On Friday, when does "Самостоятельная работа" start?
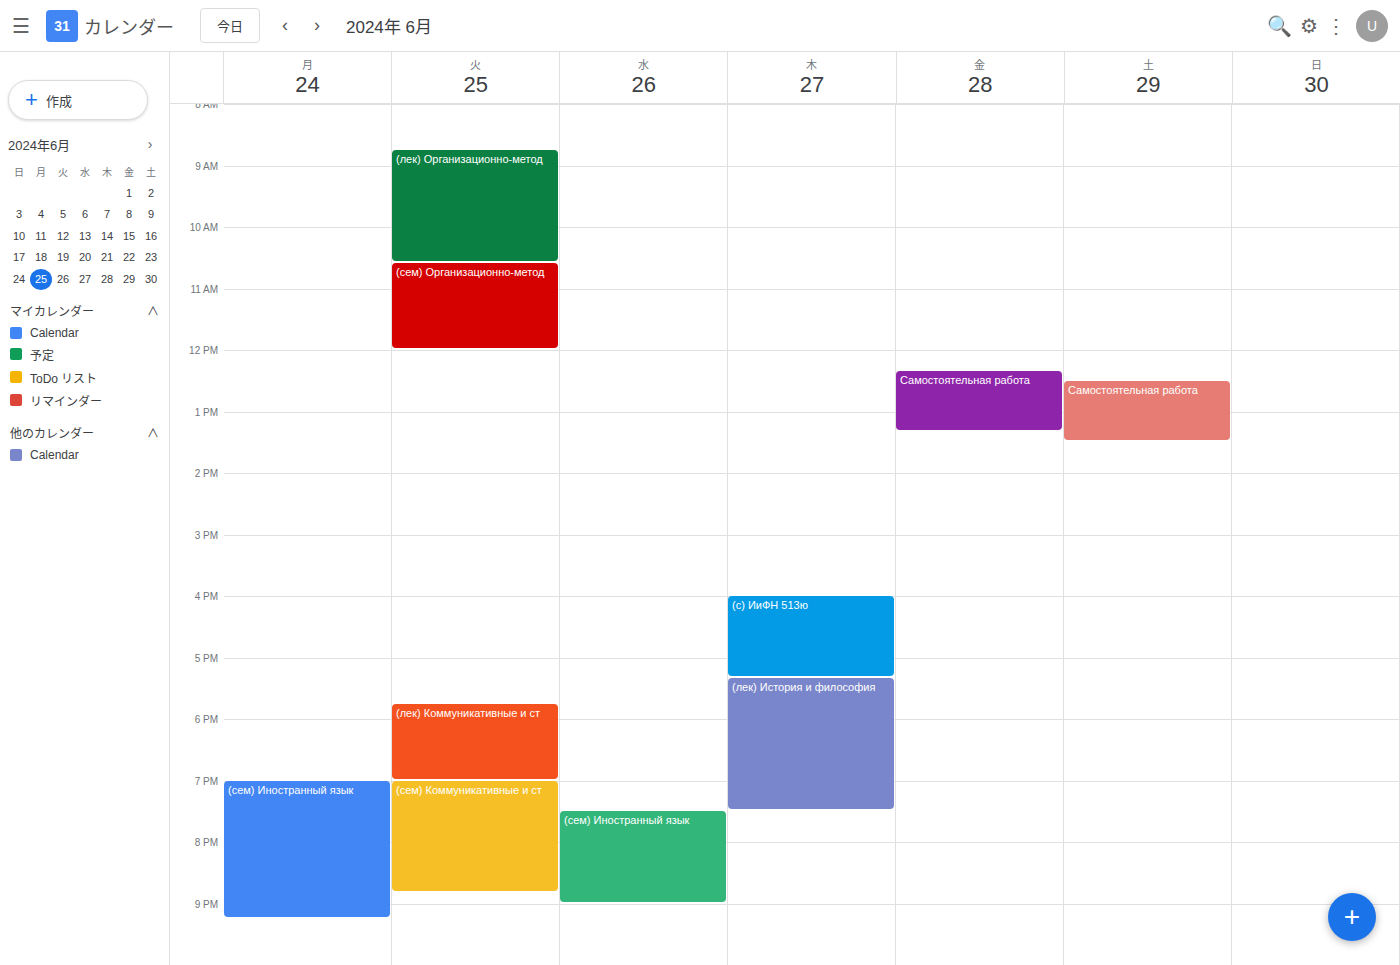
12:20